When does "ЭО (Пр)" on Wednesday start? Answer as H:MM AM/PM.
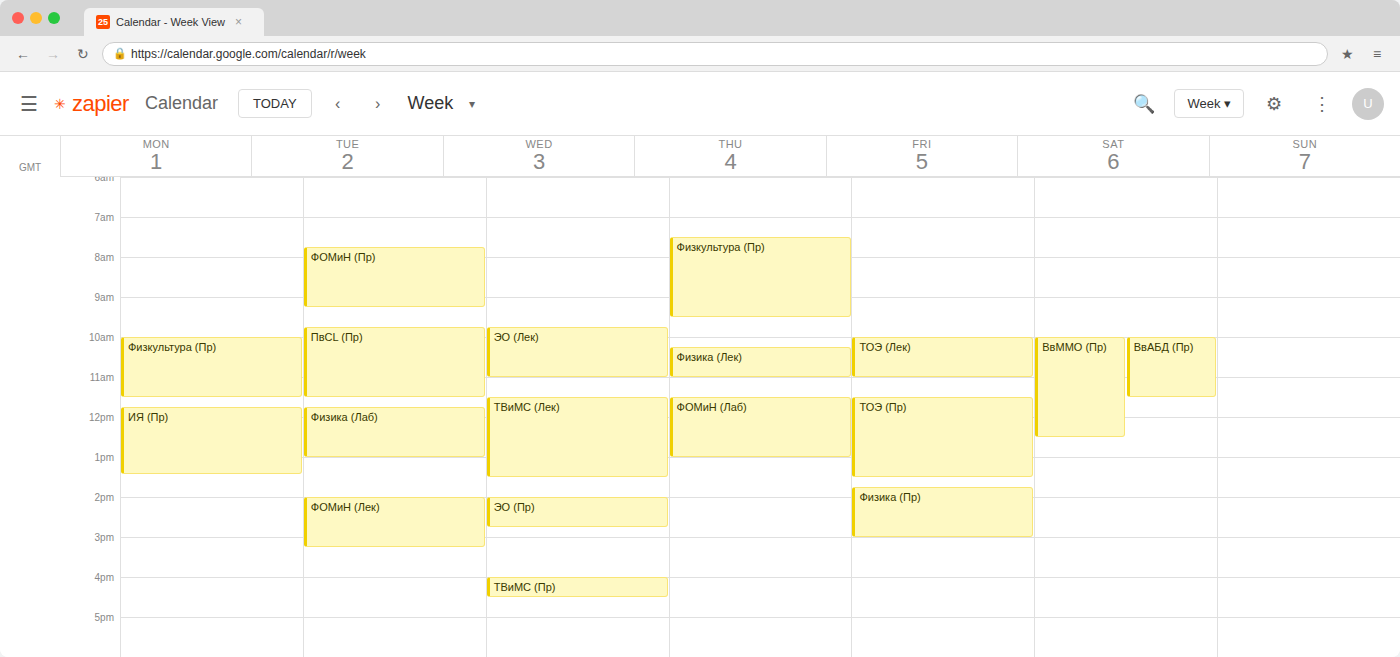
2:00 PM